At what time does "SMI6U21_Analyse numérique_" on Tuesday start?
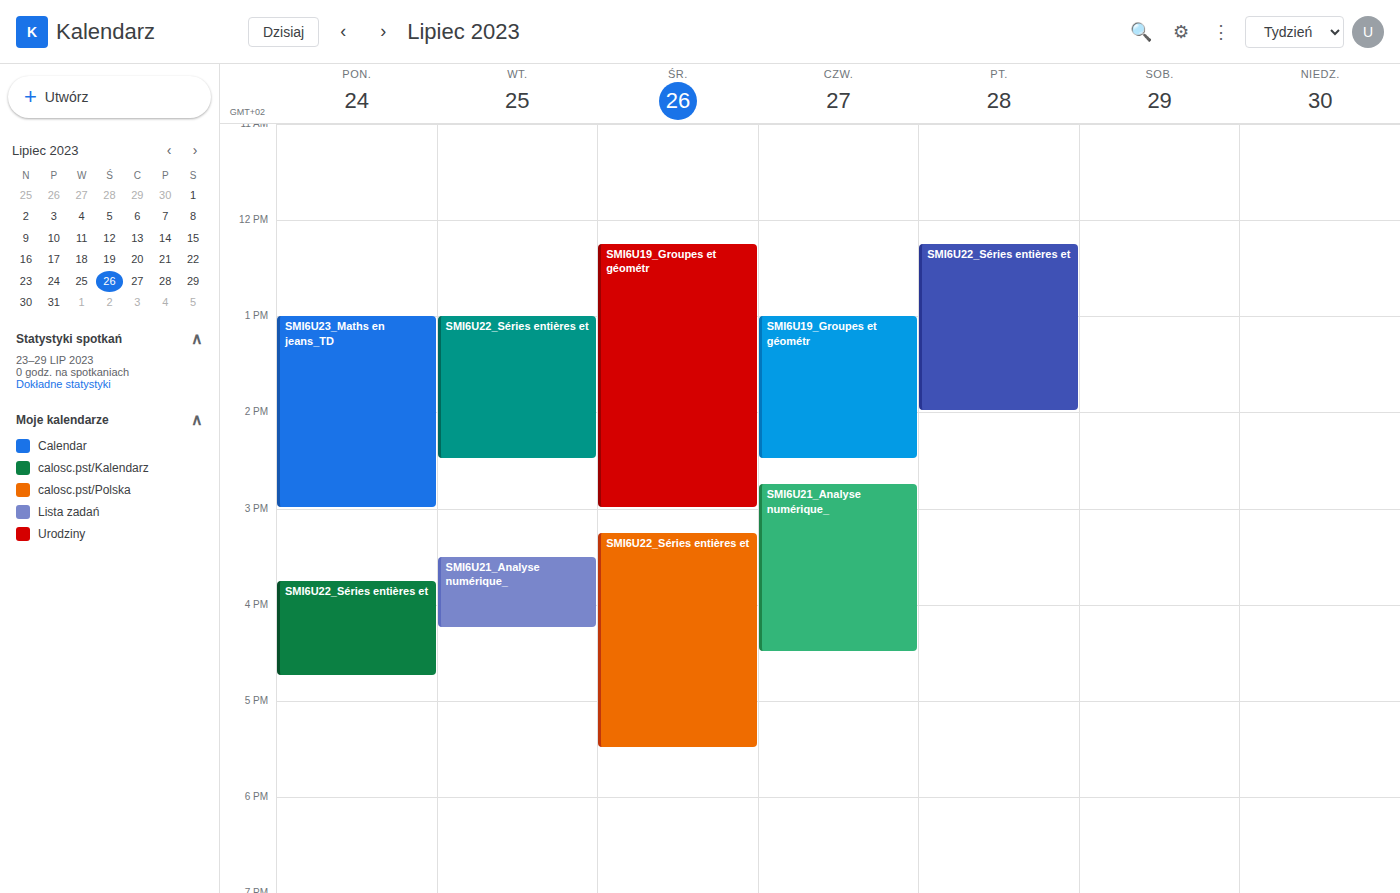
3:30 PM